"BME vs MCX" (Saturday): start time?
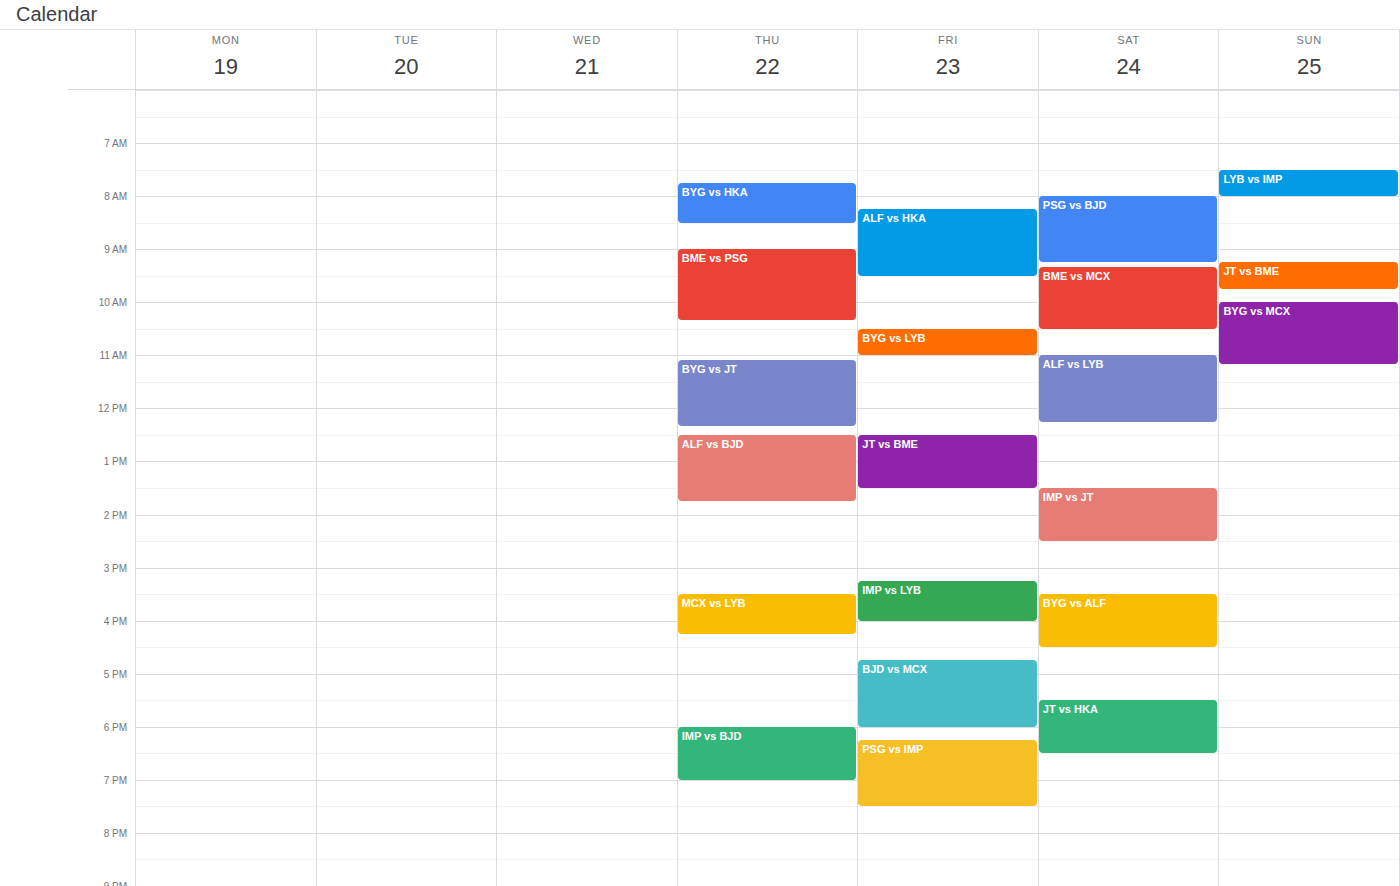
09:20